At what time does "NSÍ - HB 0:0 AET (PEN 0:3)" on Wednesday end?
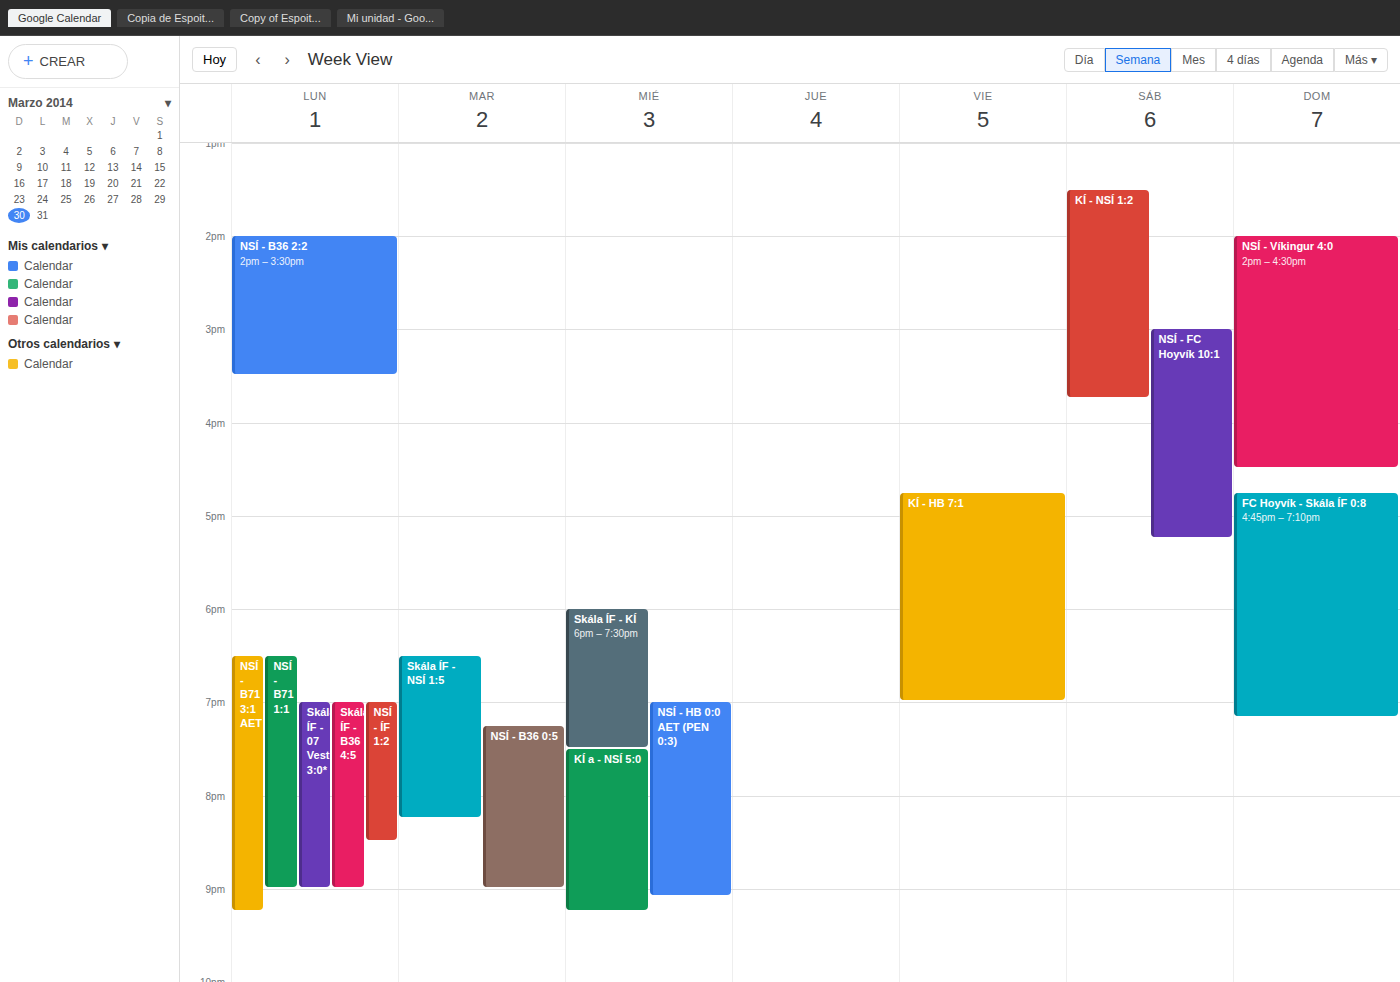
9:05 PM